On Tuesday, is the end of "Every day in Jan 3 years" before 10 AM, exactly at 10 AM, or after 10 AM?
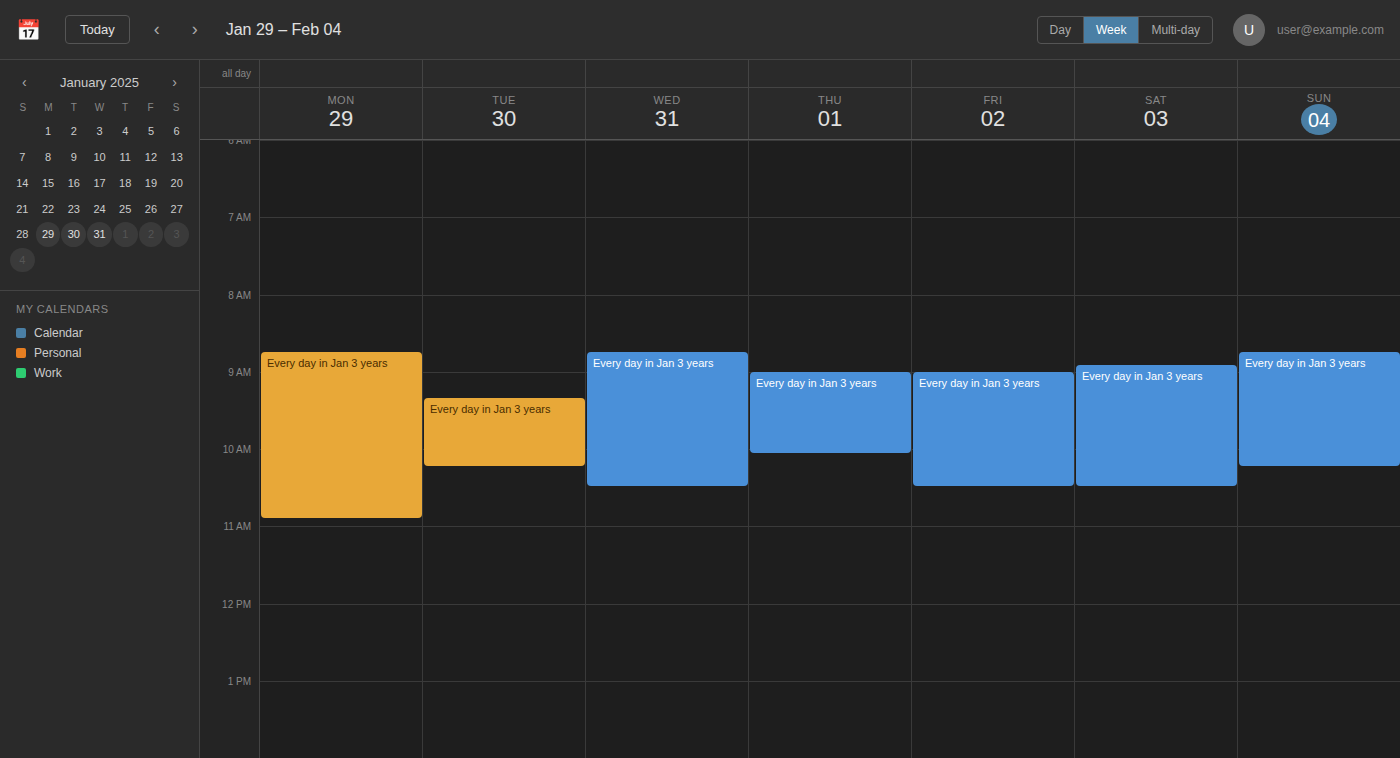
10:15 AM -- after 10 AM, 15 minutes below the 10 AM line.